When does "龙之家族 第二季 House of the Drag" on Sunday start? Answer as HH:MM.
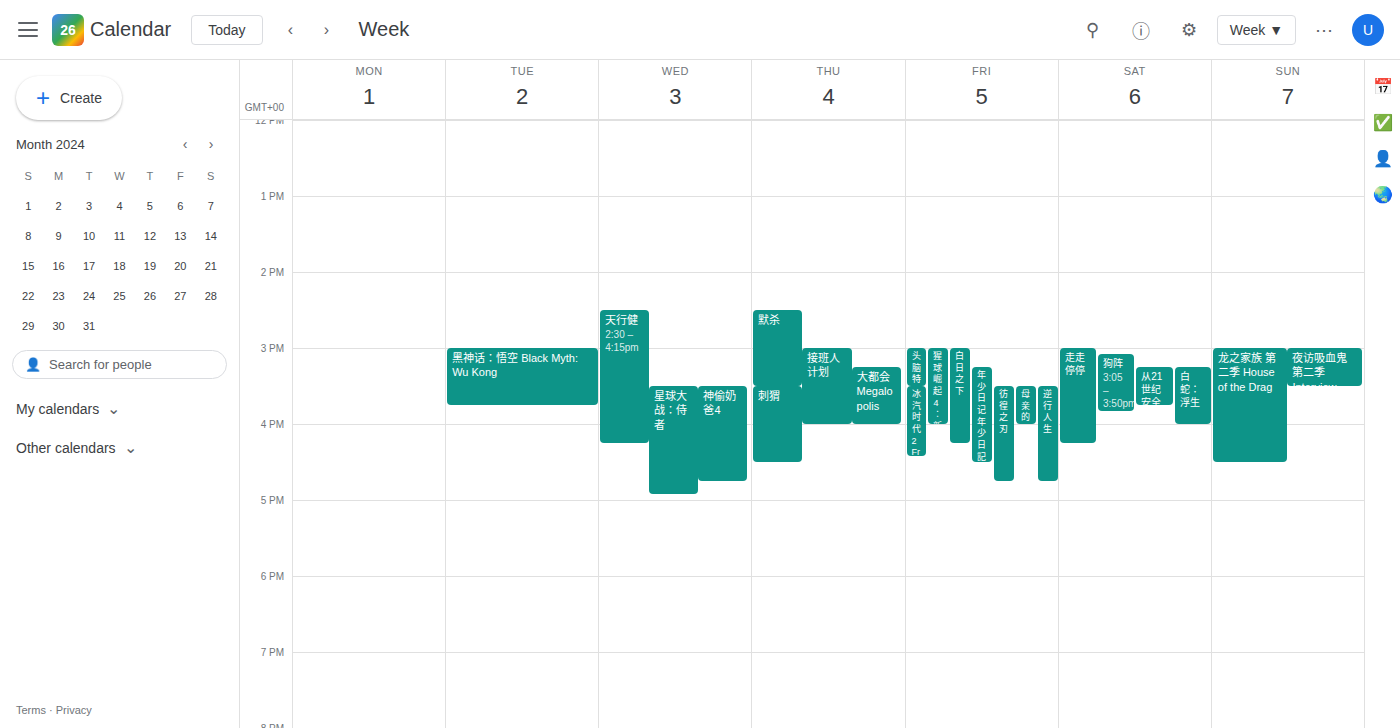
15:00